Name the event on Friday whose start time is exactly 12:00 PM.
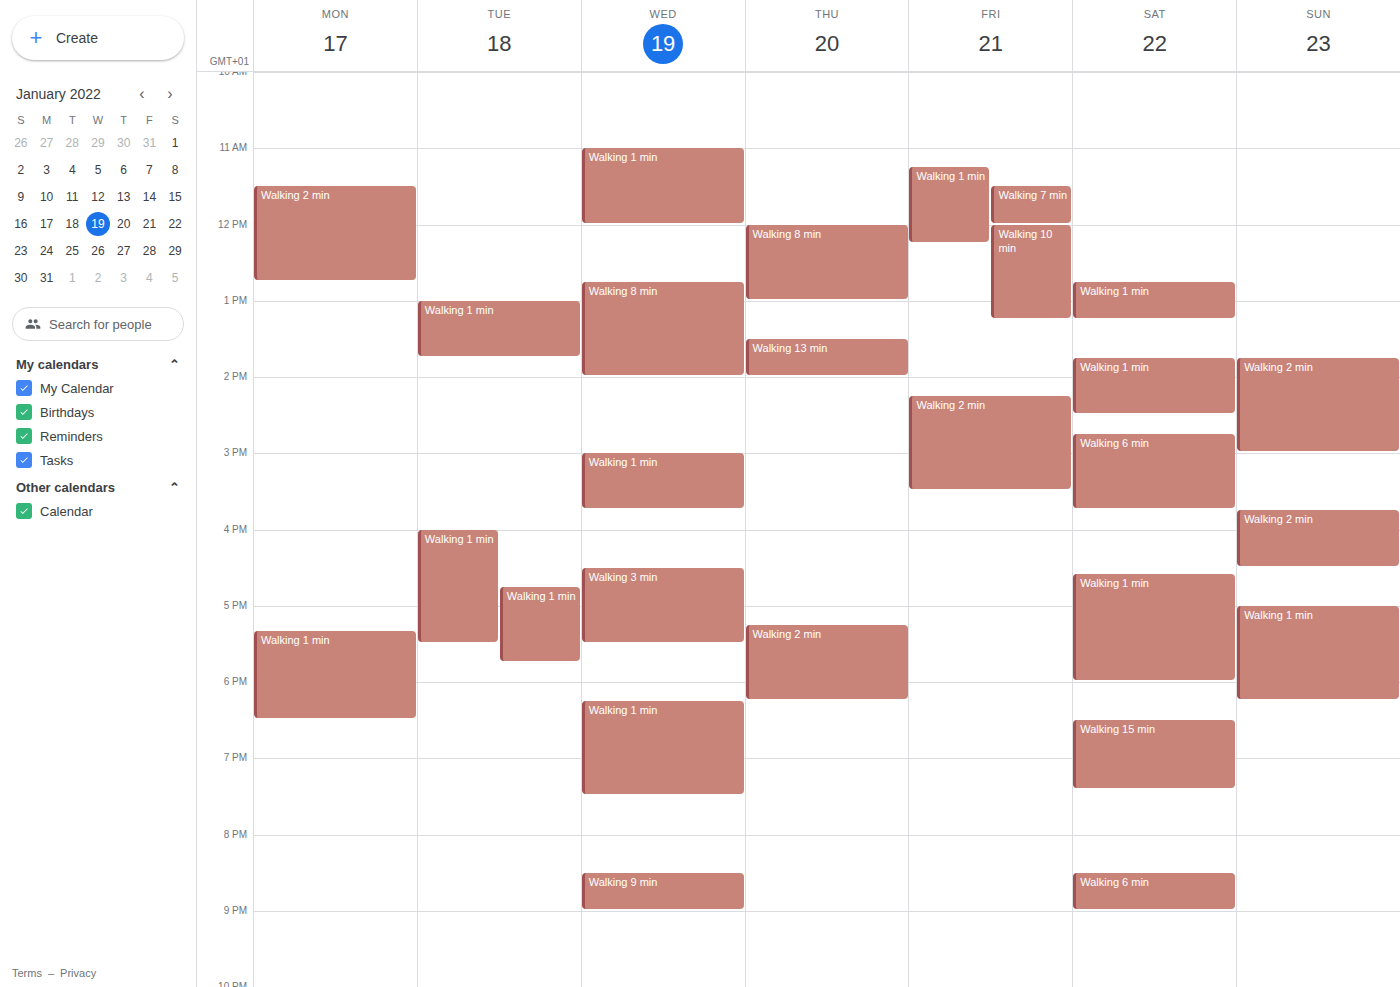
"Walking 10 min"